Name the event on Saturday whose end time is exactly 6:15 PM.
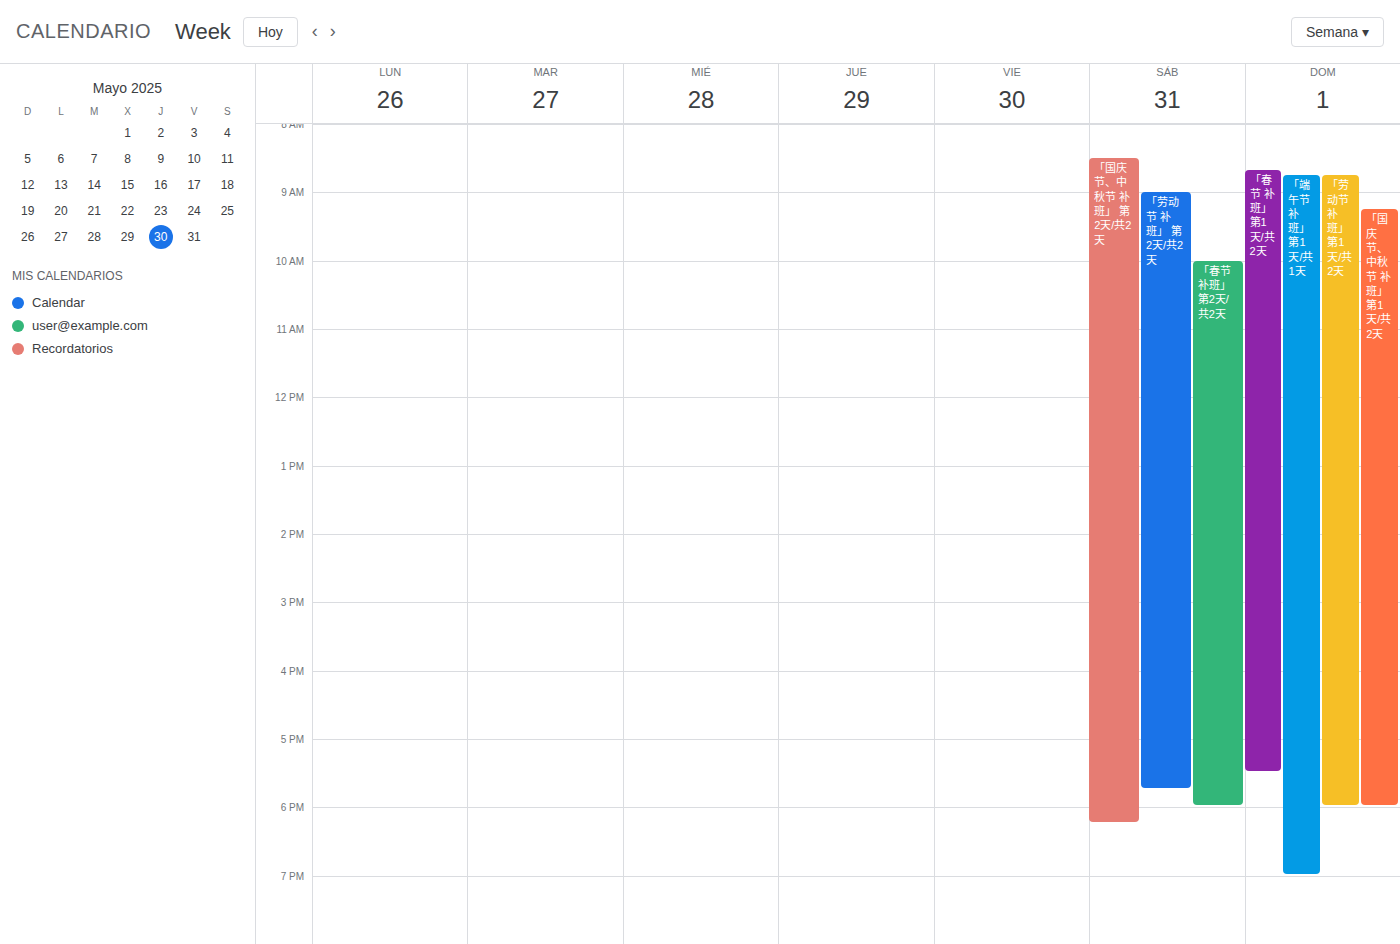
"「国庆节、中秋节 补班」 第2天/共2天"